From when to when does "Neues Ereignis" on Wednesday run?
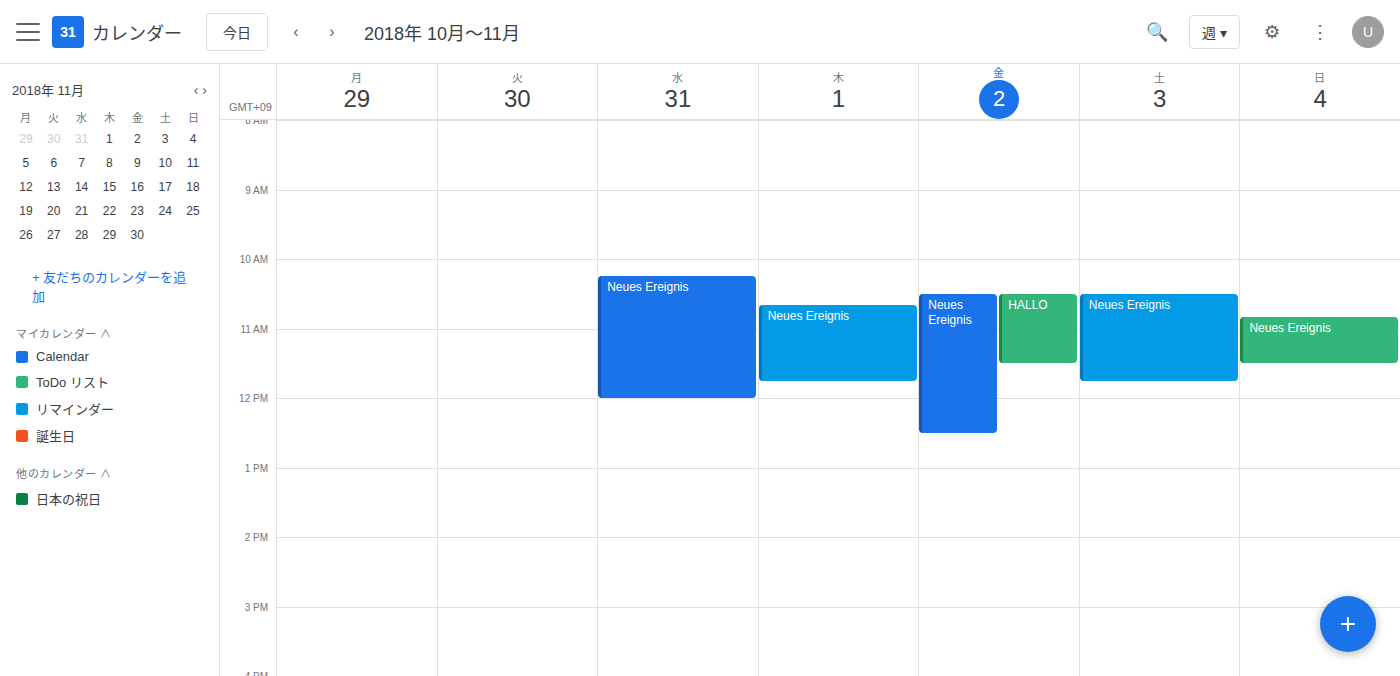
10:15 AM to 12:00 PM